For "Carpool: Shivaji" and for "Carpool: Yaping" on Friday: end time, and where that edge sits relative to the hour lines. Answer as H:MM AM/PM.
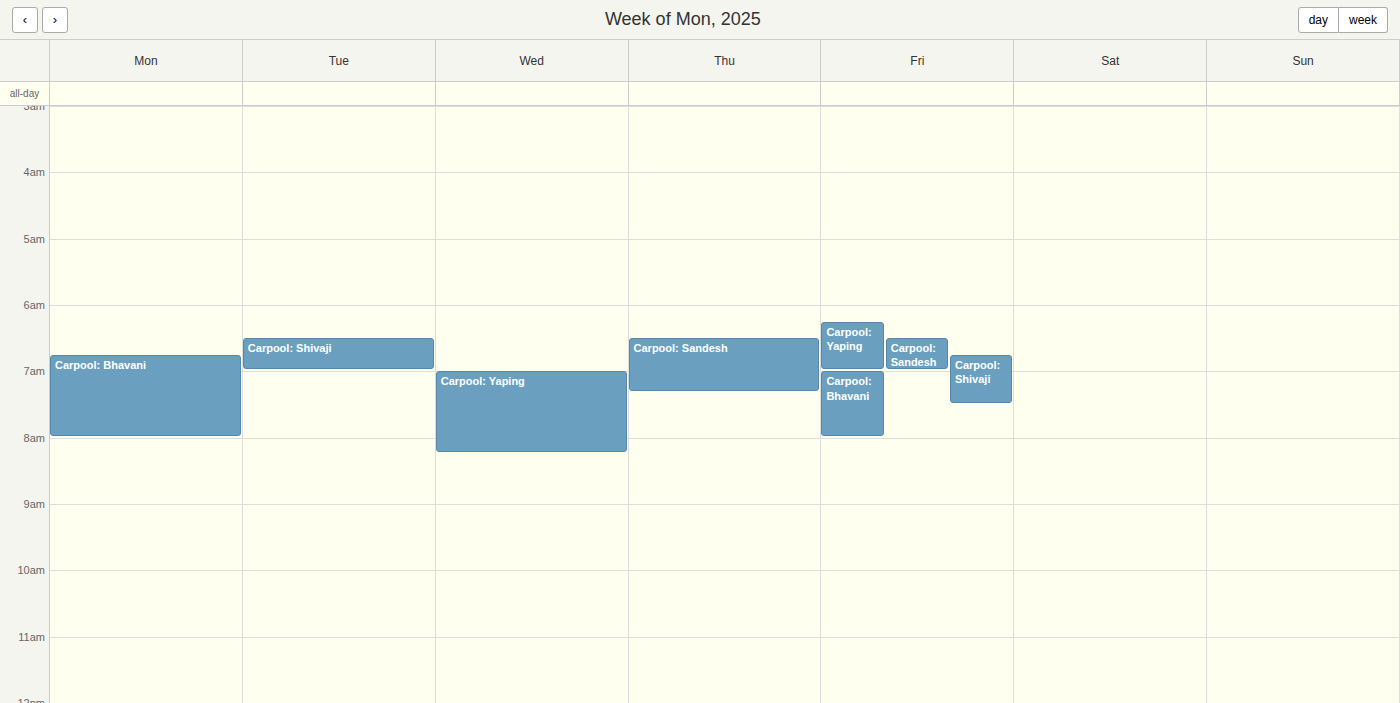
"Carpool: Shivaji": 7:30 AM, halfway between the 7 AM and 8 AM lines. "Carpool: Yaping": 7:00 AM, exactly on the 7 AM line.